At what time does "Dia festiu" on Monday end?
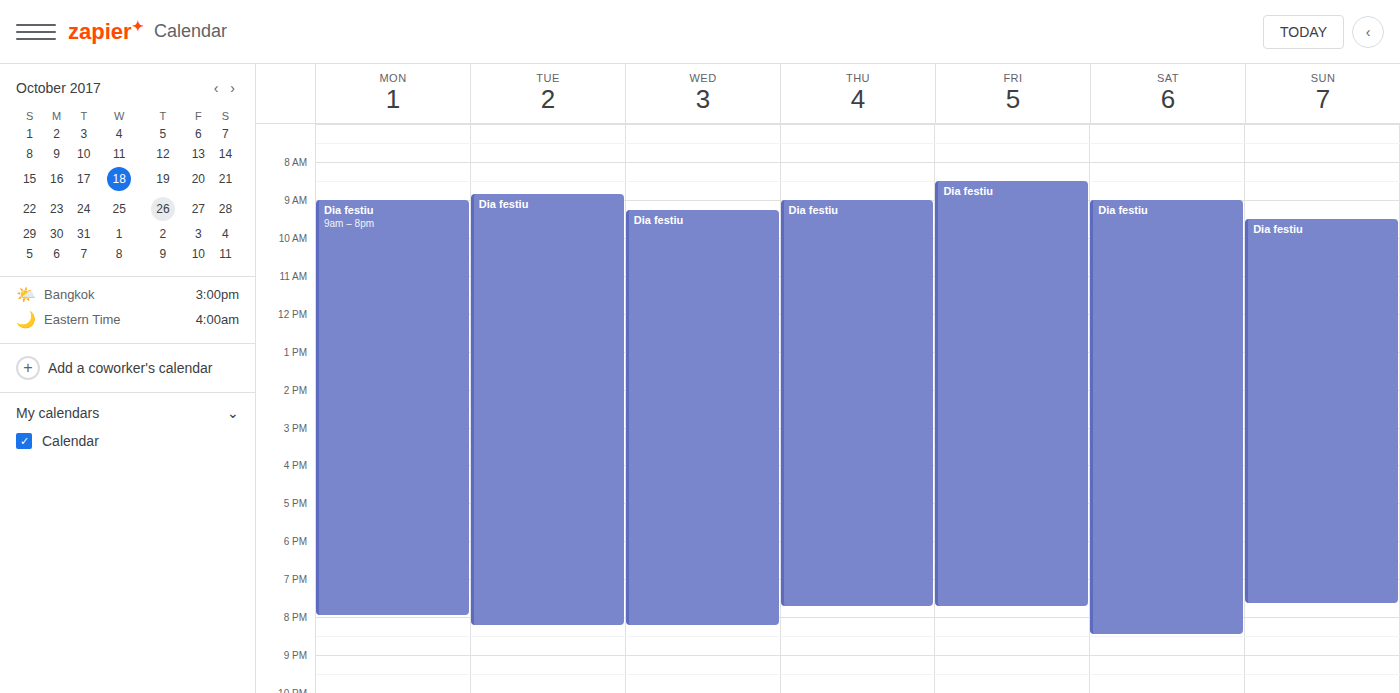
20:00